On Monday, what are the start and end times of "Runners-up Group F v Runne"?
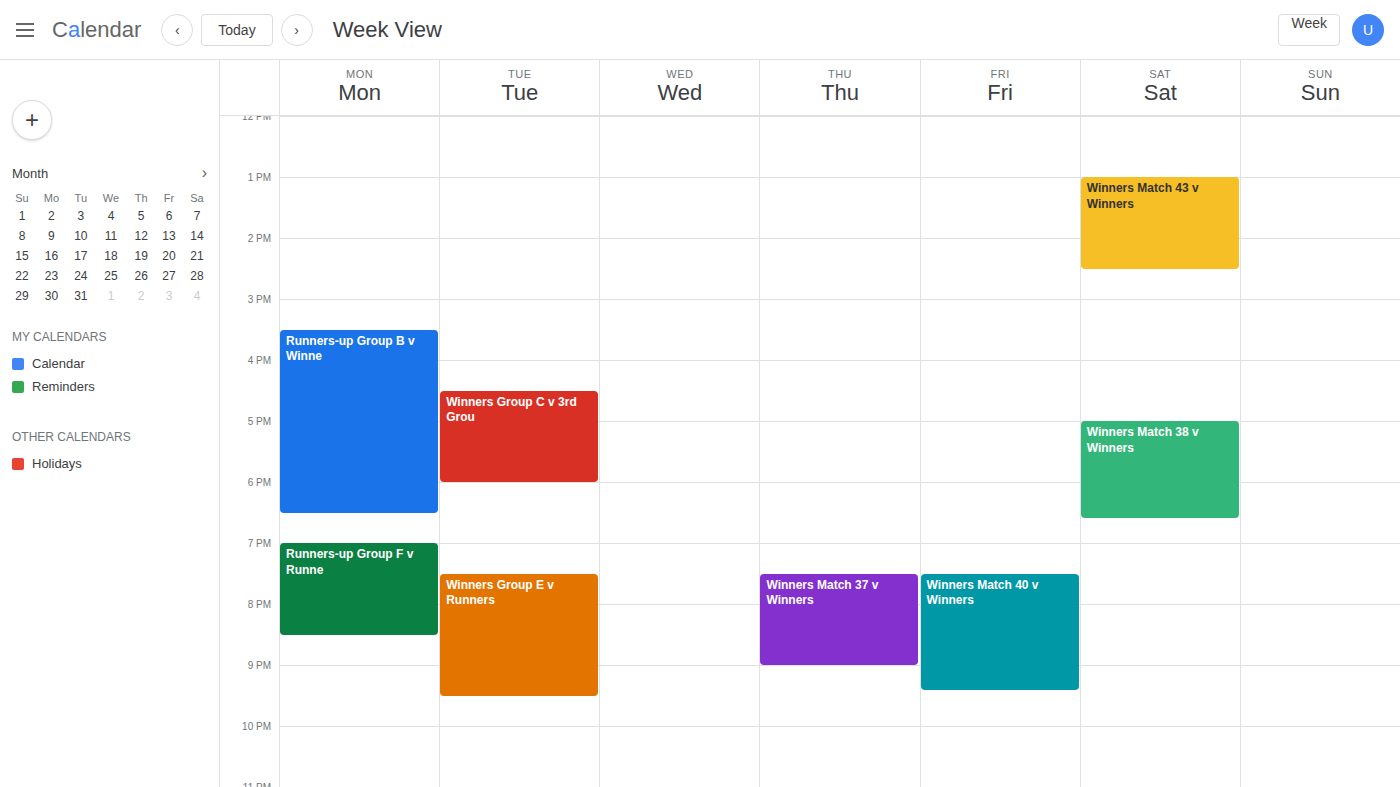
7:00 PM to 8:30 PM